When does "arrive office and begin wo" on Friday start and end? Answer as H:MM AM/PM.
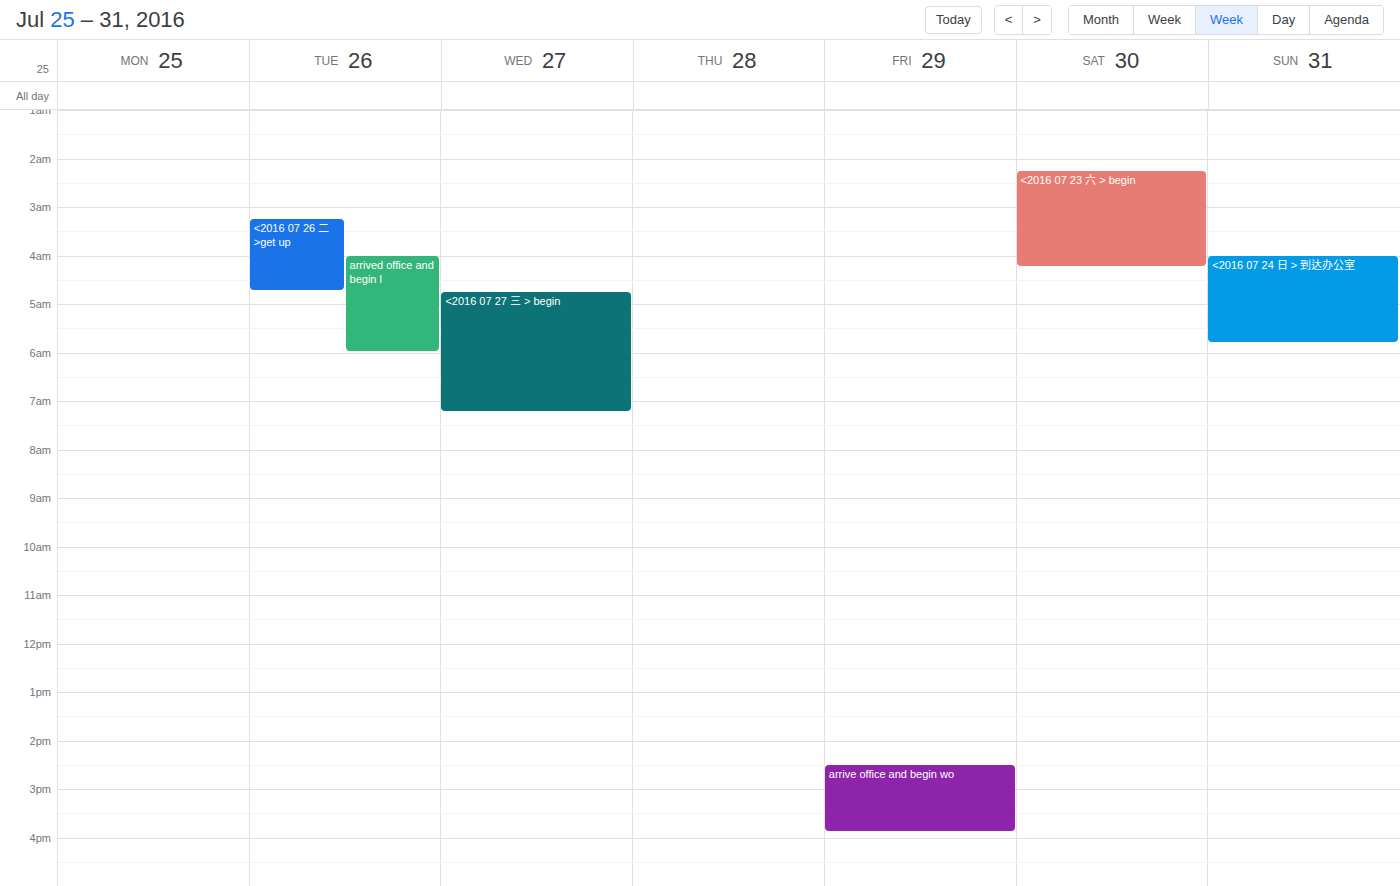
2:30 PM to 3:55 PM